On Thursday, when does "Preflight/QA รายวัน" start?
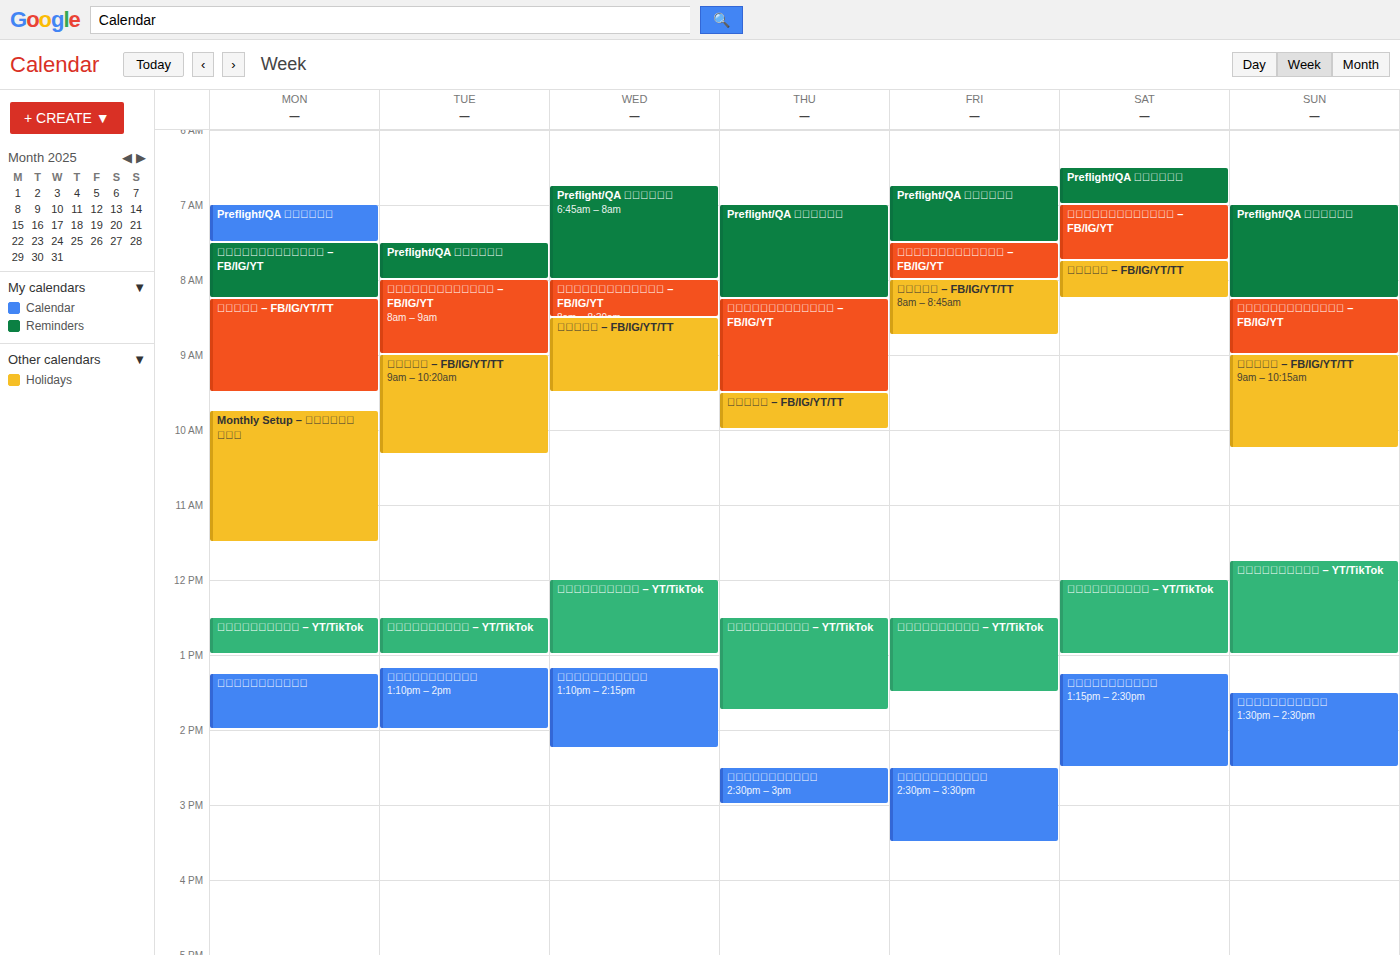
7:00 AM